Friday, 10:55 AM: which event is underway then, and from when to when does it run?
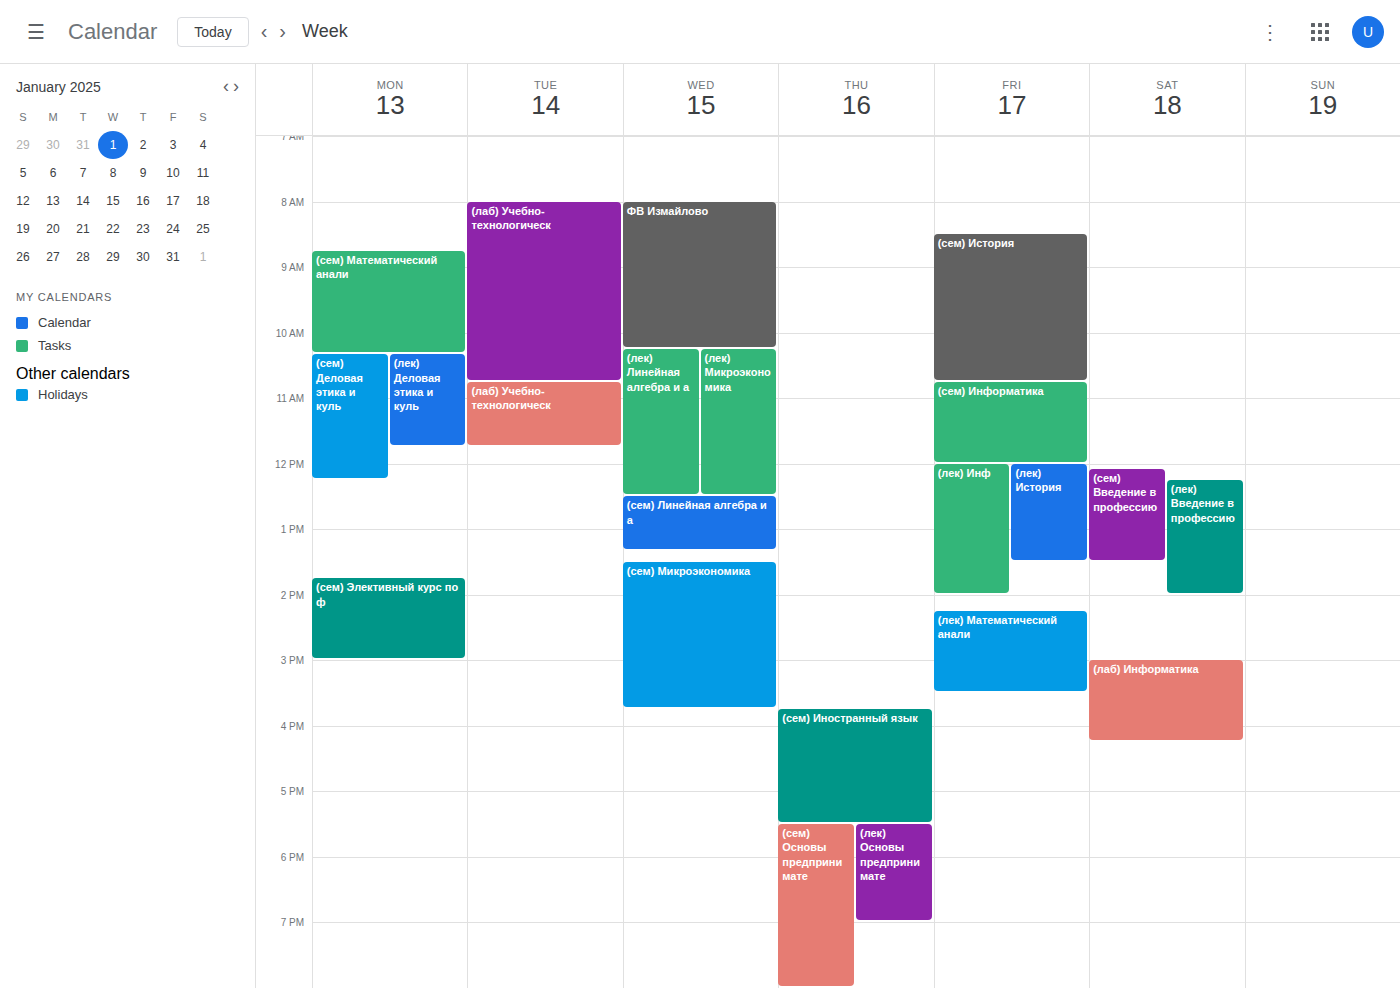
"(сем) Информатика", 10:45 AM to 12:00 PM